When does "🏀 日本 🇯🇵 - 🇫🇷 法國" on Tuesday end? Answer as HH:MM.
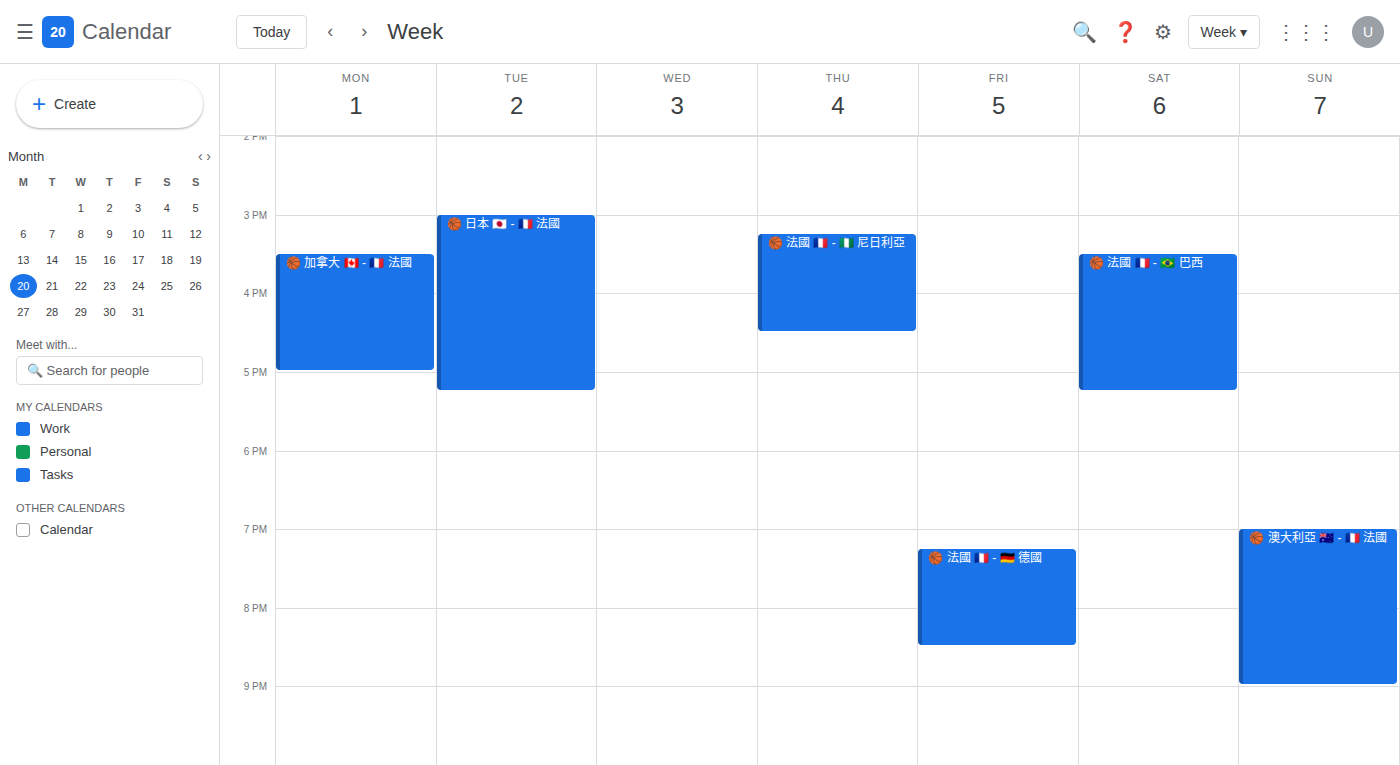
17:15